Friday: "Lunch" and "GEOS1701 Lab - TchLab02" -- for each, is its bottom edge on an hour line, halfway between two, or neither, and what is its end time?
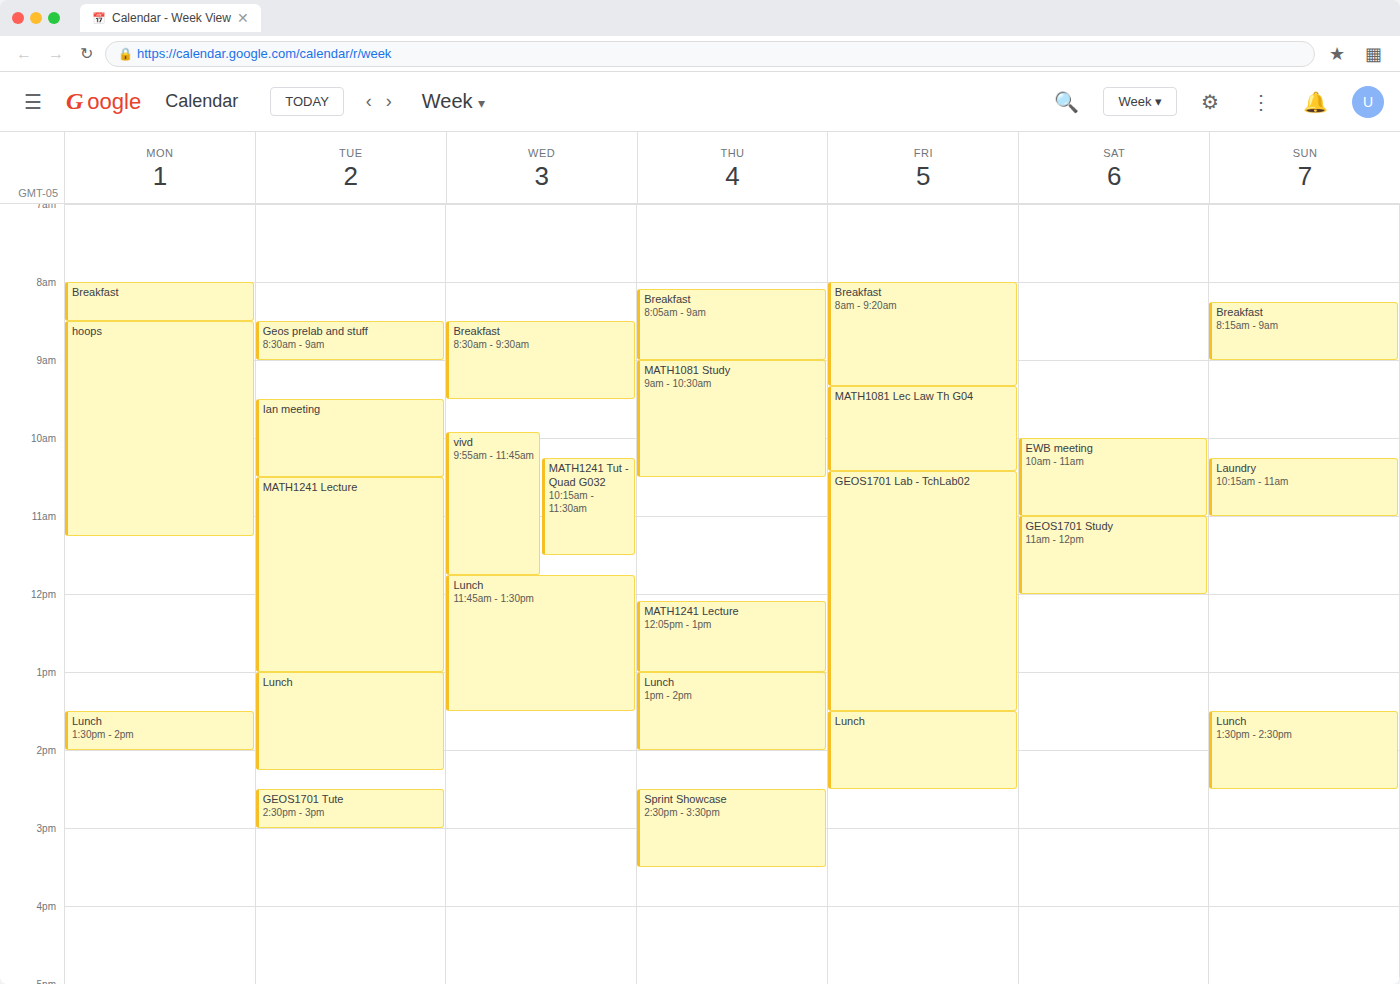
"Lunch": 2:30 PM, halfway between the 2 PM and 3 PM lines. "GEOS1701 Lab - TchLab02": 1:30 PM, halfway between the 1 PM and 2 PM lines.